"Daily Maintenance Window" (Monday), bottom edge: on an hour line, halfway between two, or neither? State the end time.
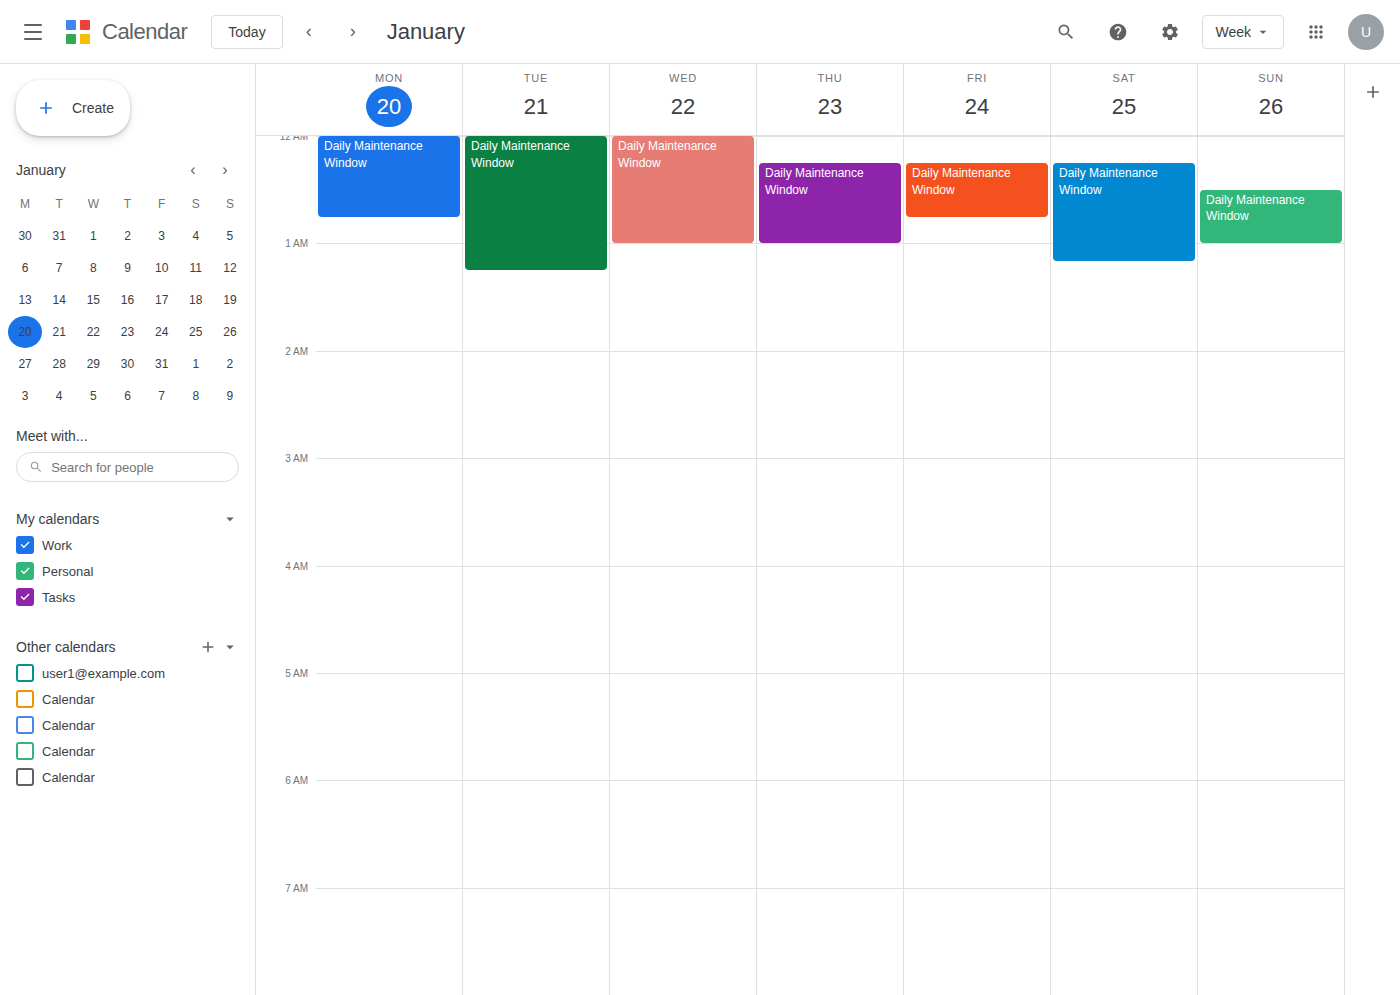
12:45 AM -- neither: three quarters of the way from the 12 AM line to the 1 AM line.